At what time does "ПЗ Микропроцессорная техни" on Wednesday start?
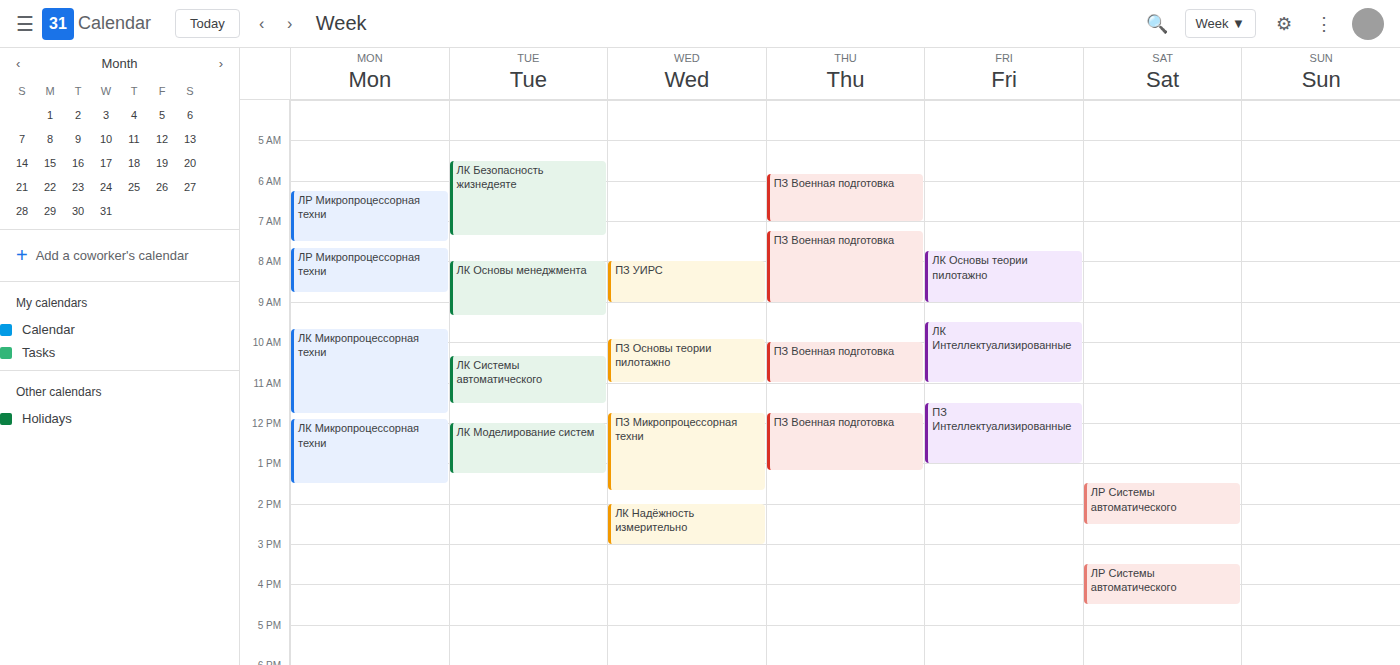
11:45 AM